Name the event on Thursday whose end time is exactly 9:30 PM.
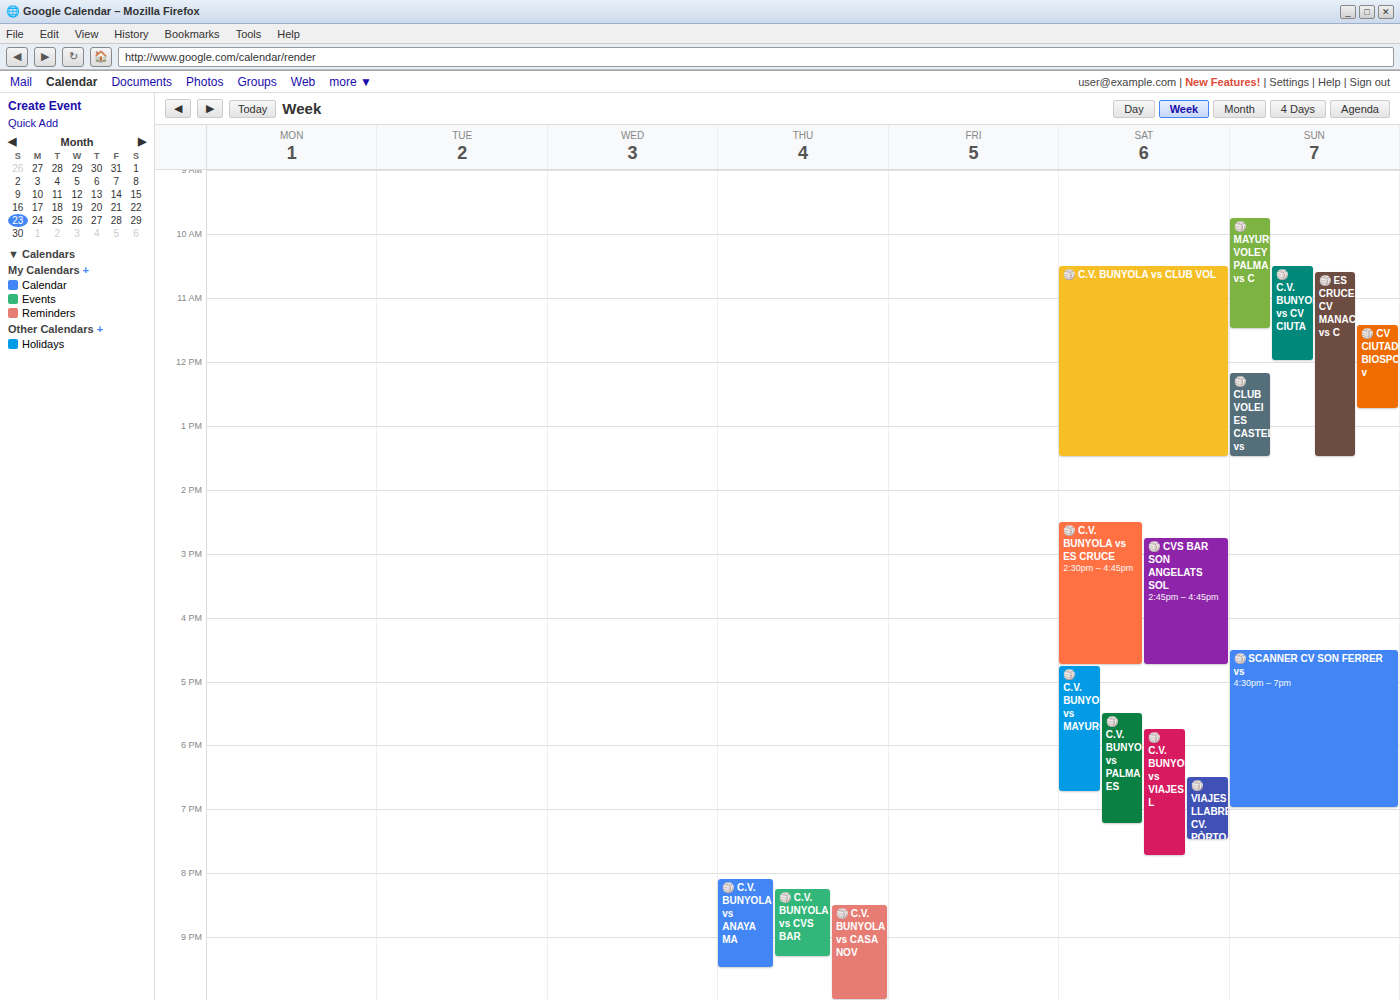
"🏐 C.V. BUNYOLA vs ANAYA MA"